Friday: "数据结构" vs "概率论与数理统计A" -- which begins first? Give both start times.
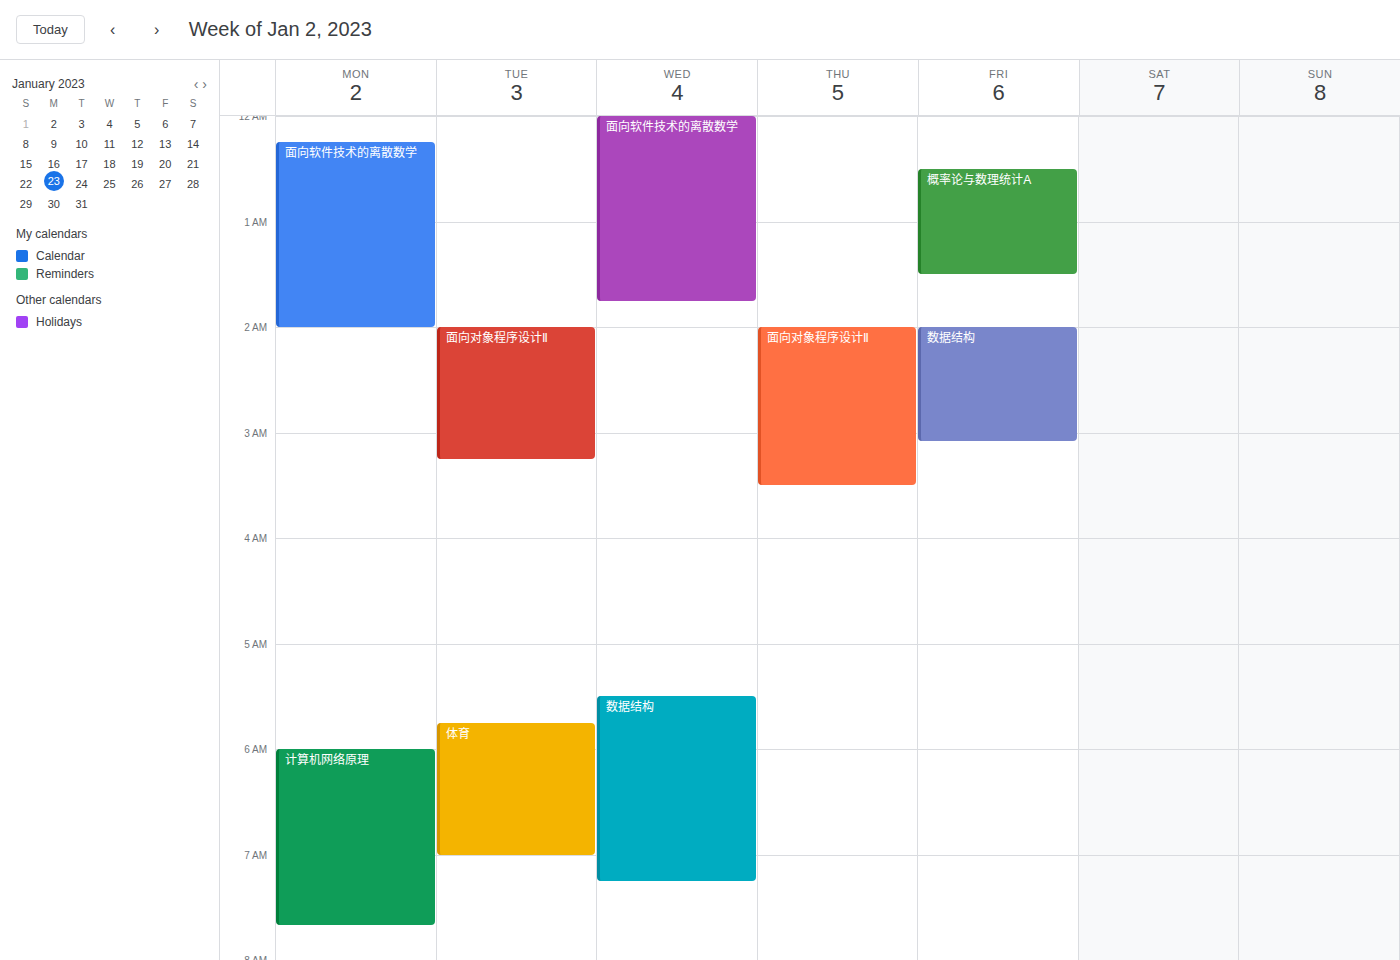
"概率论与数理统计A" 12:30 AM; "数据结构" 2:00 AM.